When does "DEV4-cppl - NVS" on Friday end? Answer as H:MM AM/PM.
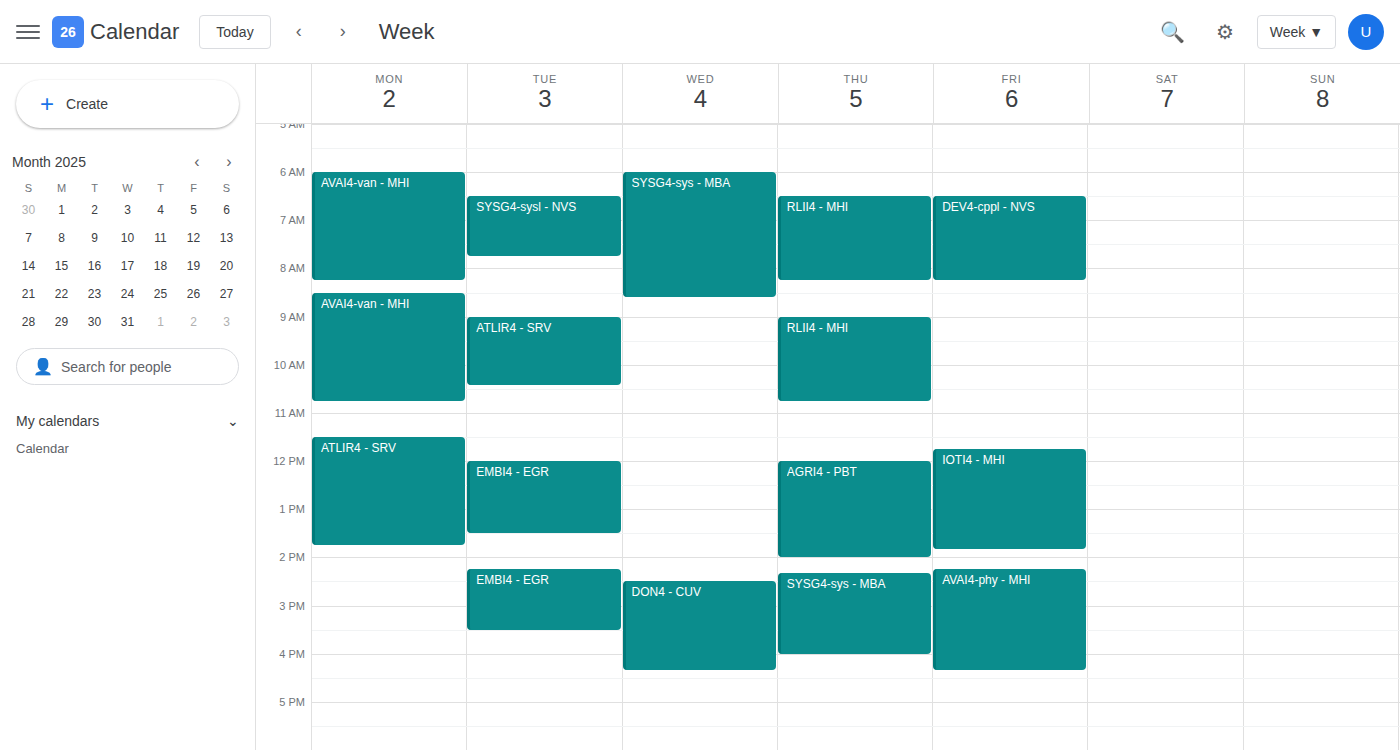
8:15 AM